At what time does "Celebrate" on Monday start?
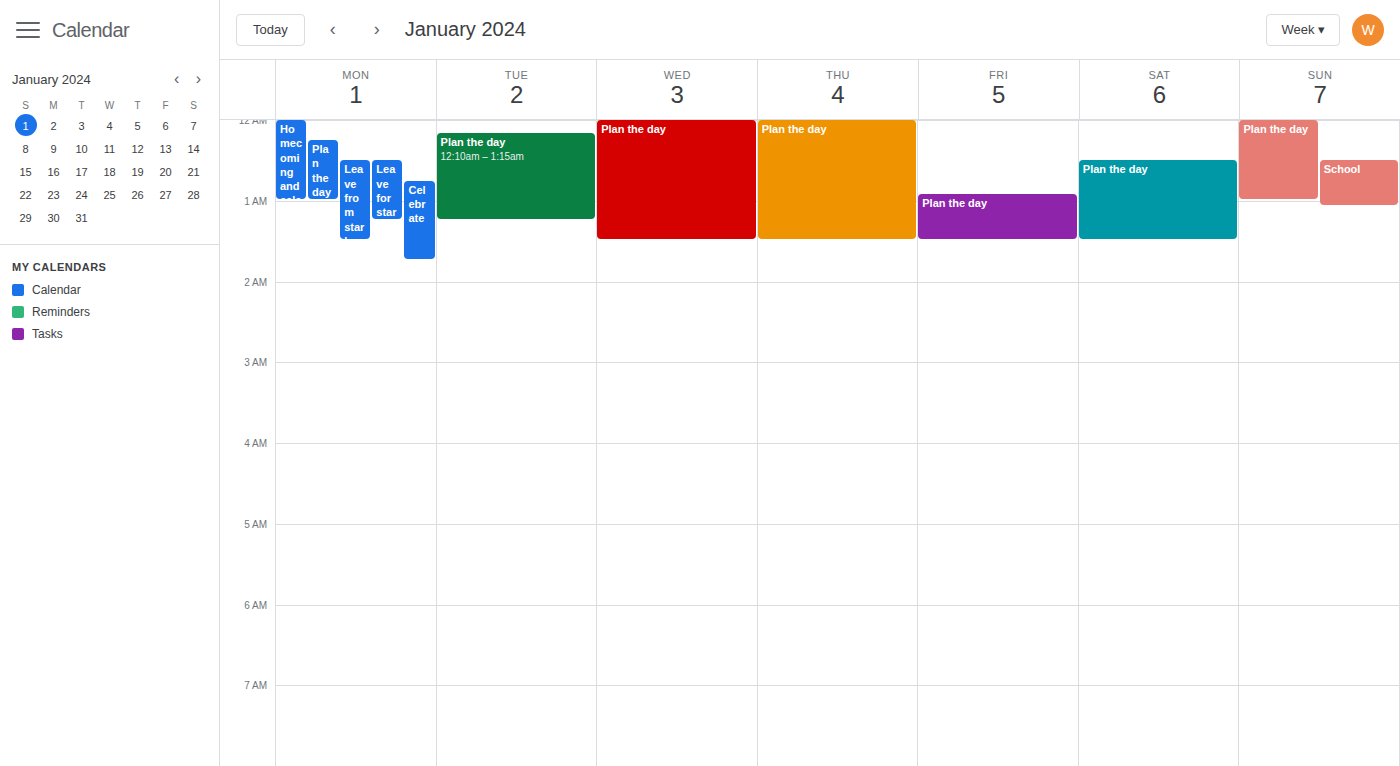
12:45 AM